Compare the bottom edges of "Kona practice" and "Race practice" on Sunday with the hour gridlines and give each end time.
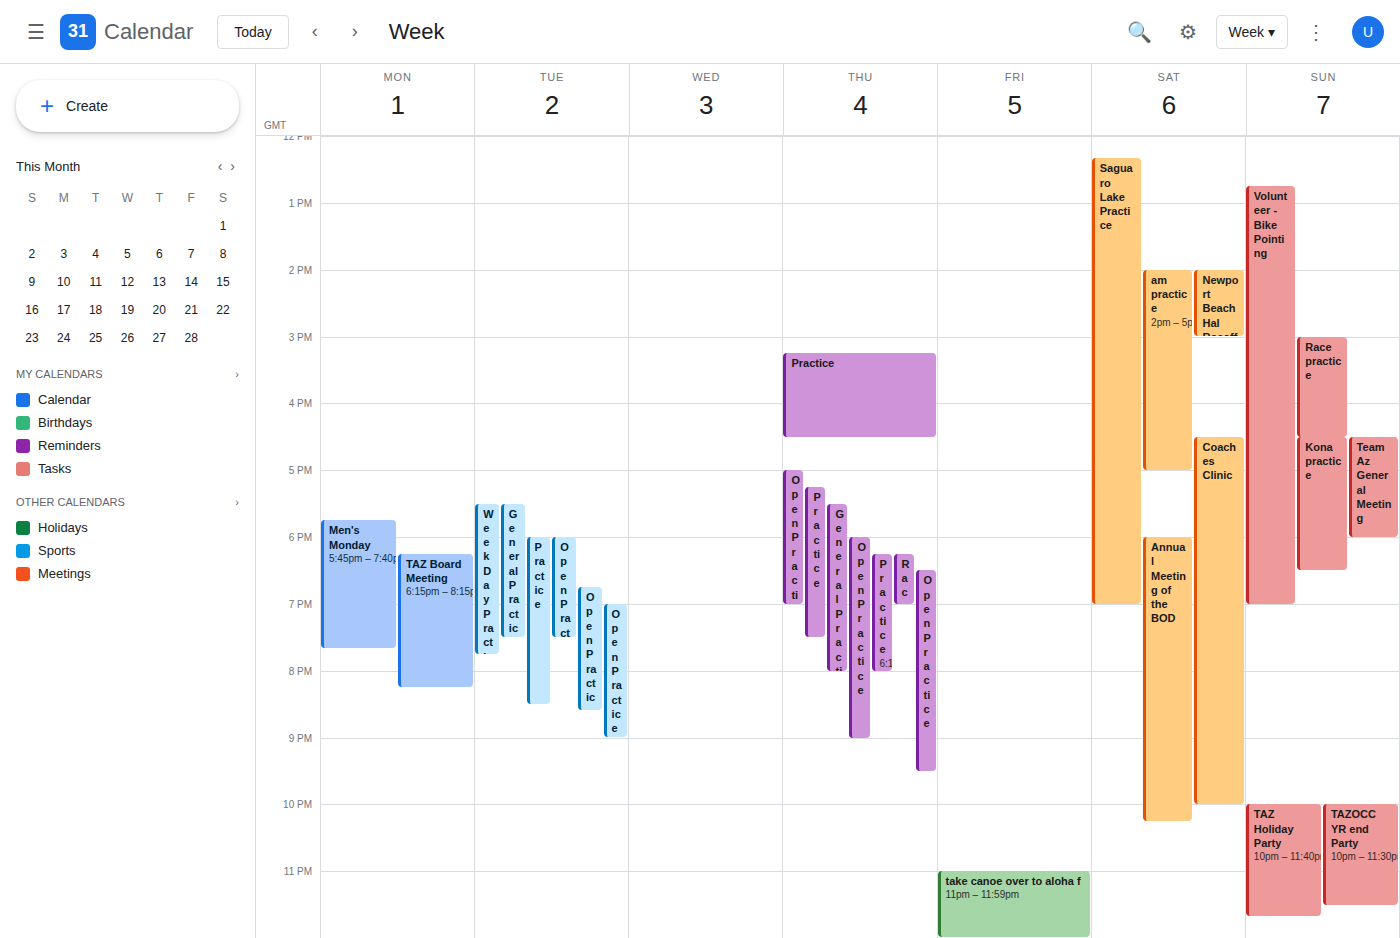
"Kona practice": 6:30 PM, halfway between the 6 PM and 7 PM lines. "Race practice": 4:30 PM, halfway between the 4 PM and 5 PM lines.